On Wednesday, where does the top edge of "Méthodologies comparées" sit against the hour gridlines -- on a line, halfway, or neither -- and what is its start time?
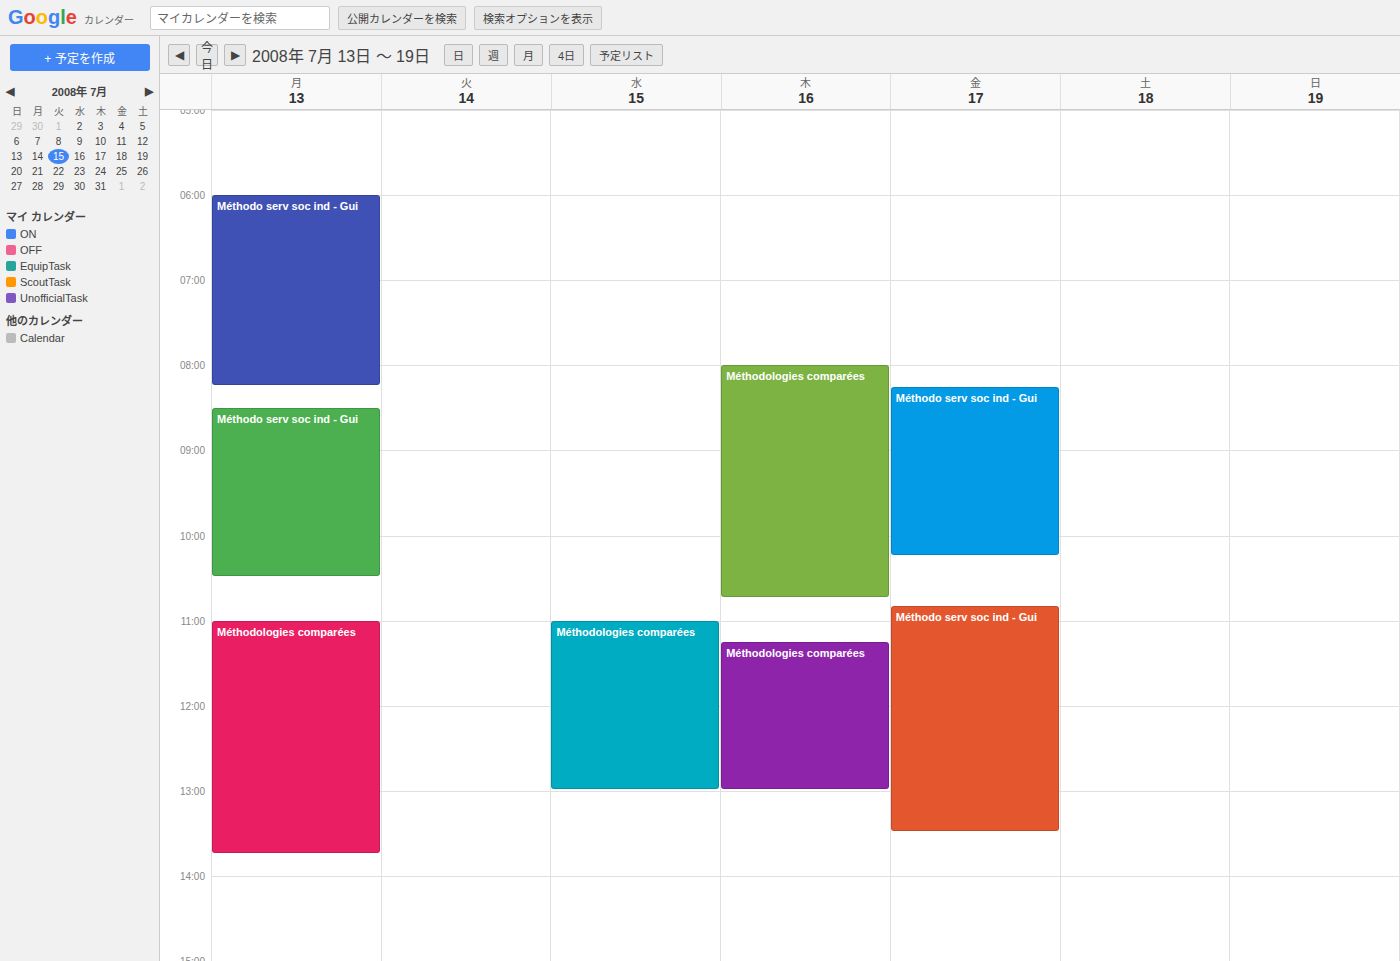
11:00 AM -- exactly on the 11 AM line.